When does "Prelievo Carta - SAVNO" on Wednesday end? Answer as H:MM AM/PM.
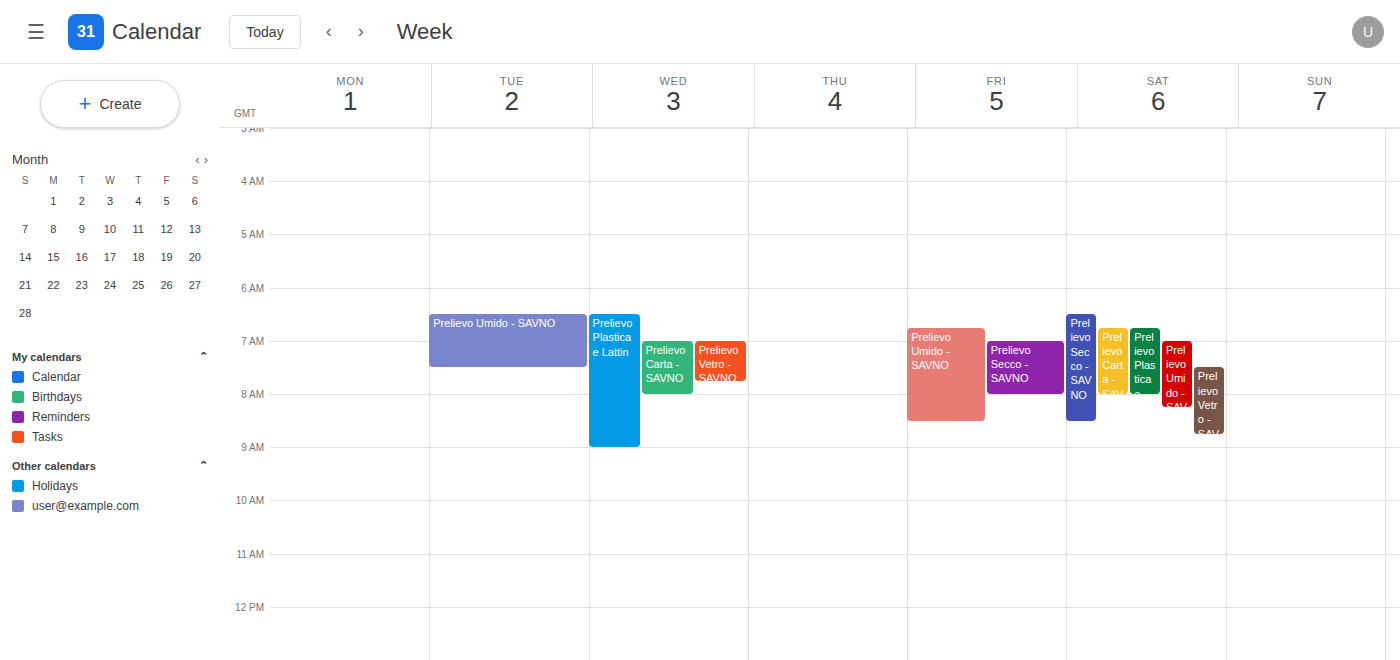
8:00 AM